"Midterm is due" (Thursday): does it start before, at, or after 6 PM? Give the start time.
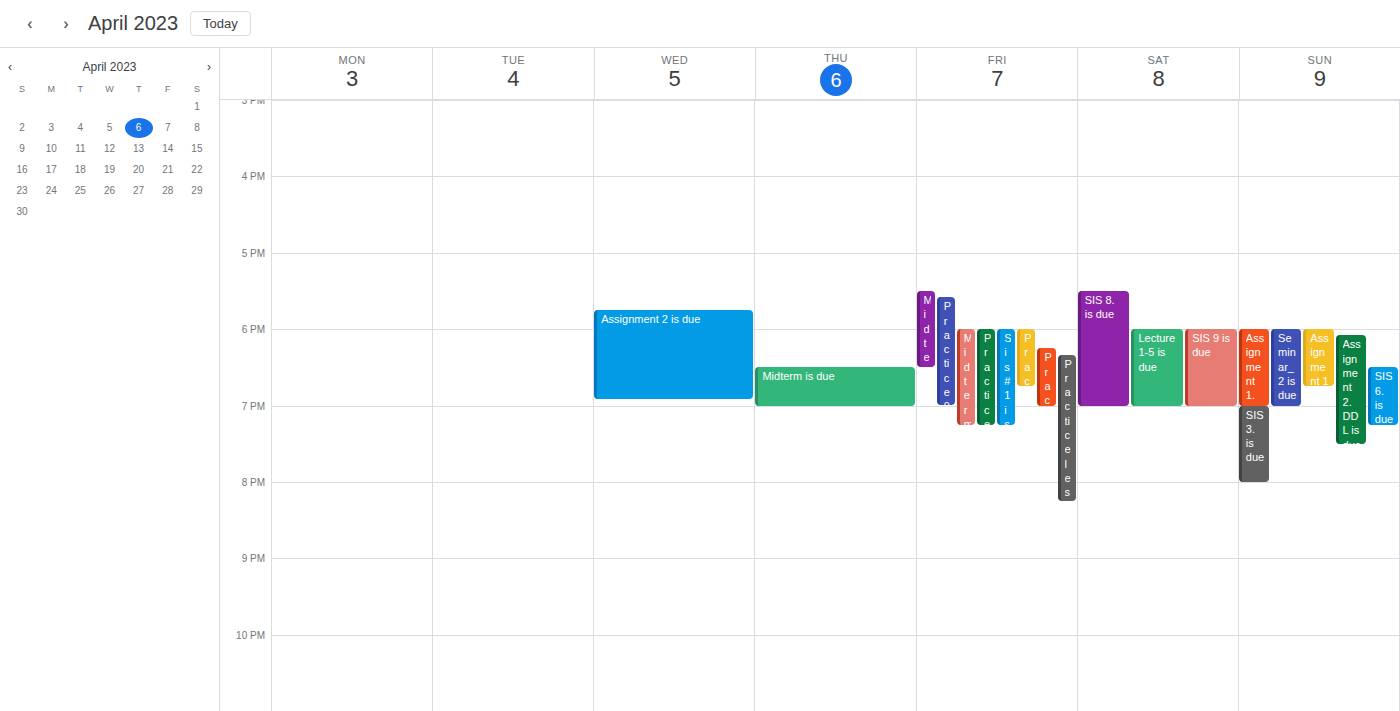
6:30 PM -- after 6 PM, 30 minutes below the 6 PM line.